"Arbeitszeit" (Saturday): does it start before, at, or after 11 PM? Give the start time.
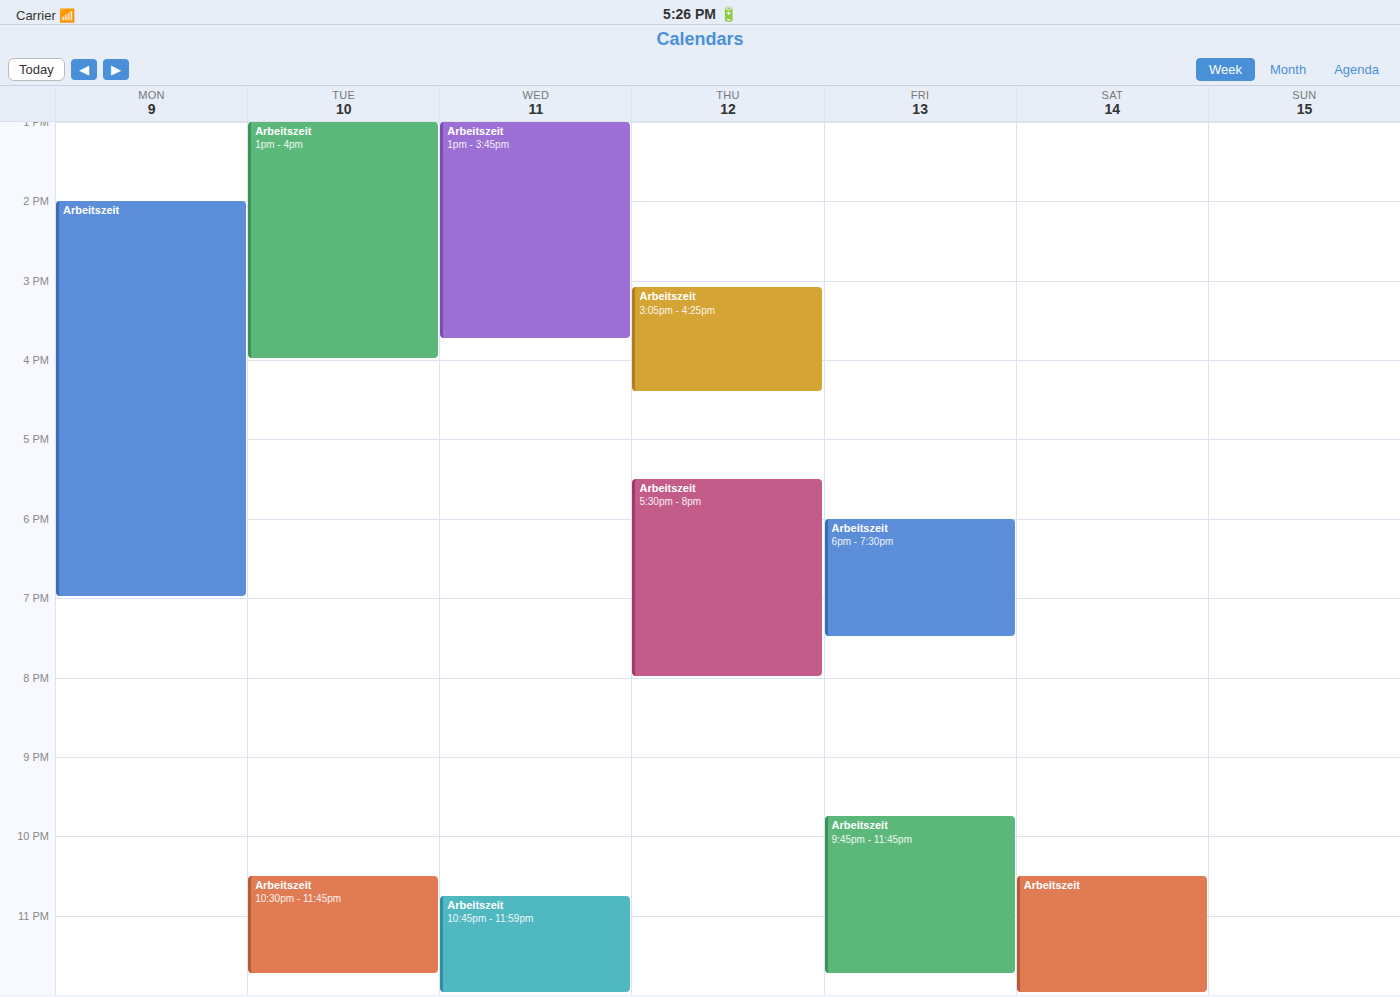
10:30 PM -- before 11 PM, 30 minutes above the 11 PM line.